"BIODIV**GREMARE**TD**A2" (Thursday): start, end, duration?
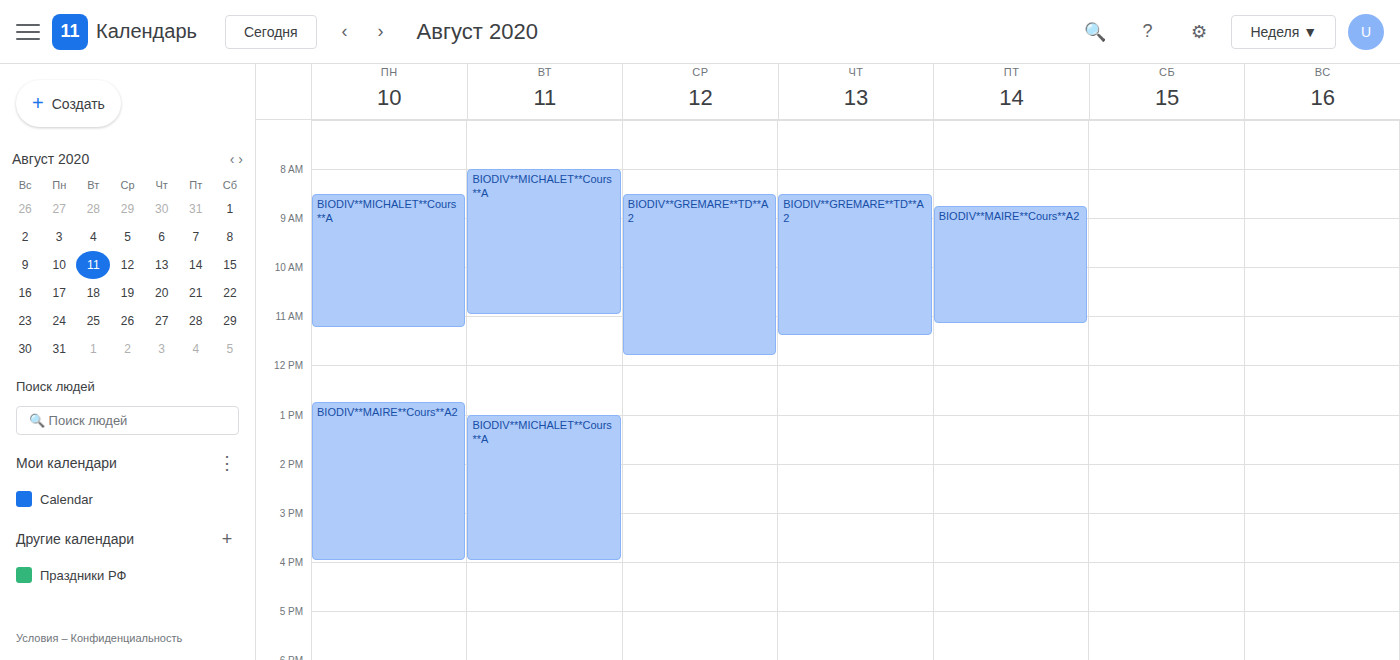
8:30 AM to 11:25 AM, 2 hours 55 minutes